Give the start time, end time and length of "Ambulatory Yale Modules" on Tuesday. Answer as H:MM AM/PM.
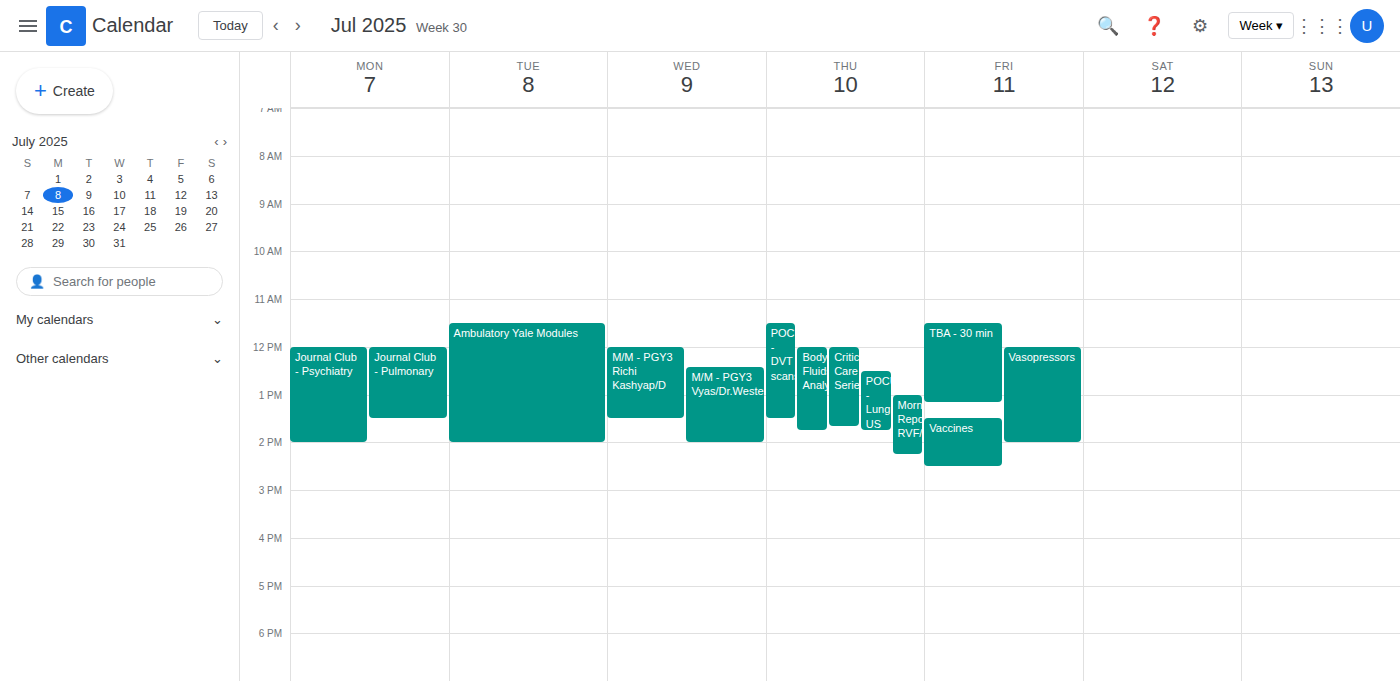
11:30 AM to 2:00 PM, 2 hours 30 minutes